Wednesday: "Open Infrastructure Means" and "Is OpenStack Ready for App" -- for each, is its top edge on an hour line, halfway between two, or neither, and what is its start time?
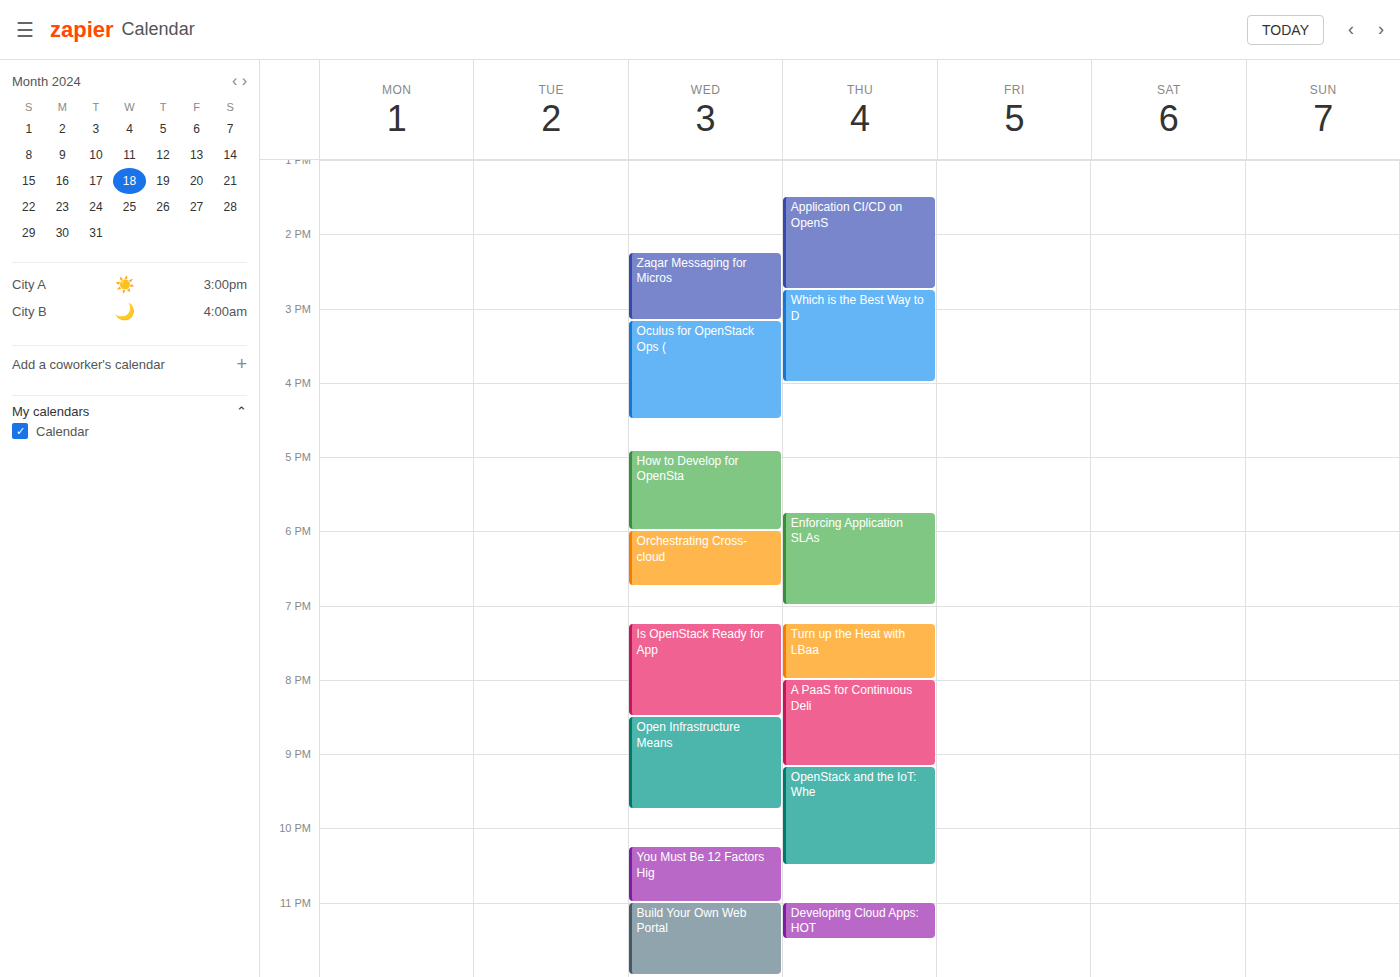
"Open Infrastructure Means": 8:30 PM, halfway between the 8 PM and 9 PM lines. "Is OpenStack Ready for App": 7:15 PM, neither: a quarter of the way from the 7 PM line to the 8 PM line.